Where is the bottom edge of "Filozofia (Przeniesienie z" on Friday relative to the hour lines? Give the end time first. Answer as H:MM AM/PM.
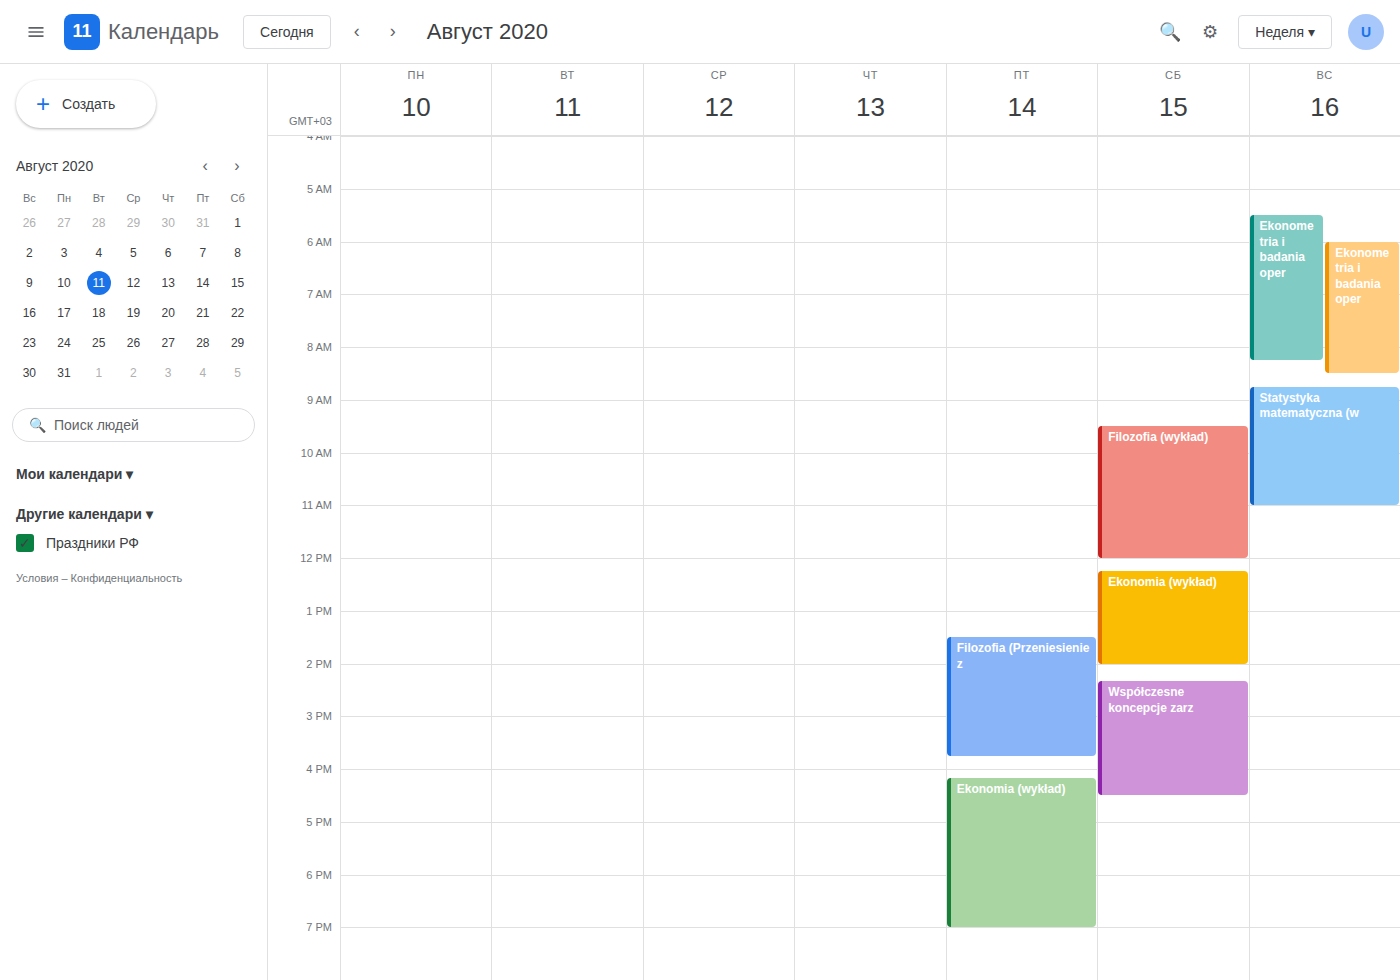
3:45 PM -- neither: three quarters of the way from the 3 PM line to the 4 PM line.